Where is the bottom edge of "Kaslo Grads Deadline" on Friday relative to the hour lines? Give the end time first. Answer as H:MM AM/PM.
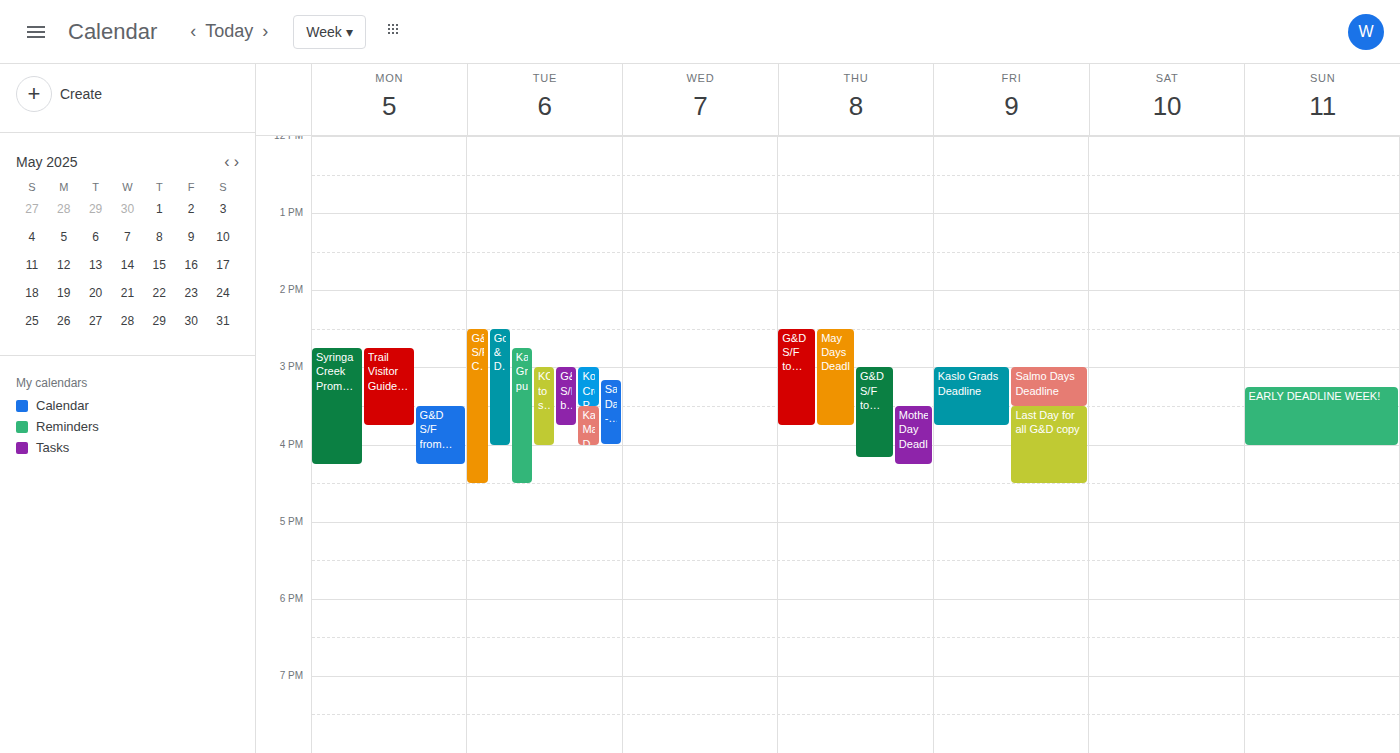
3:45 PM -- neither: three quarters of the way from the 3 PM line to the 4 PM line.